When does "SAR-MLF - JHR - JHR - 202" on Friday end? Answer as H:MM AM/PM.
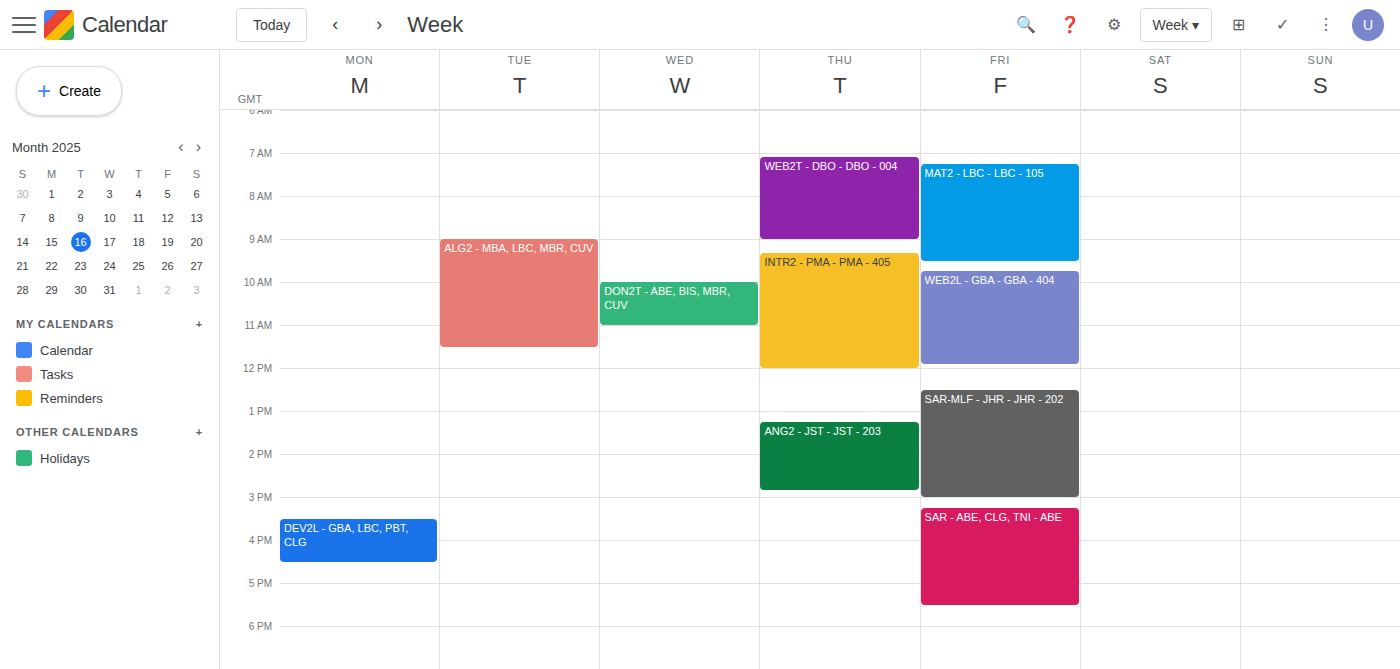
3:00 PM